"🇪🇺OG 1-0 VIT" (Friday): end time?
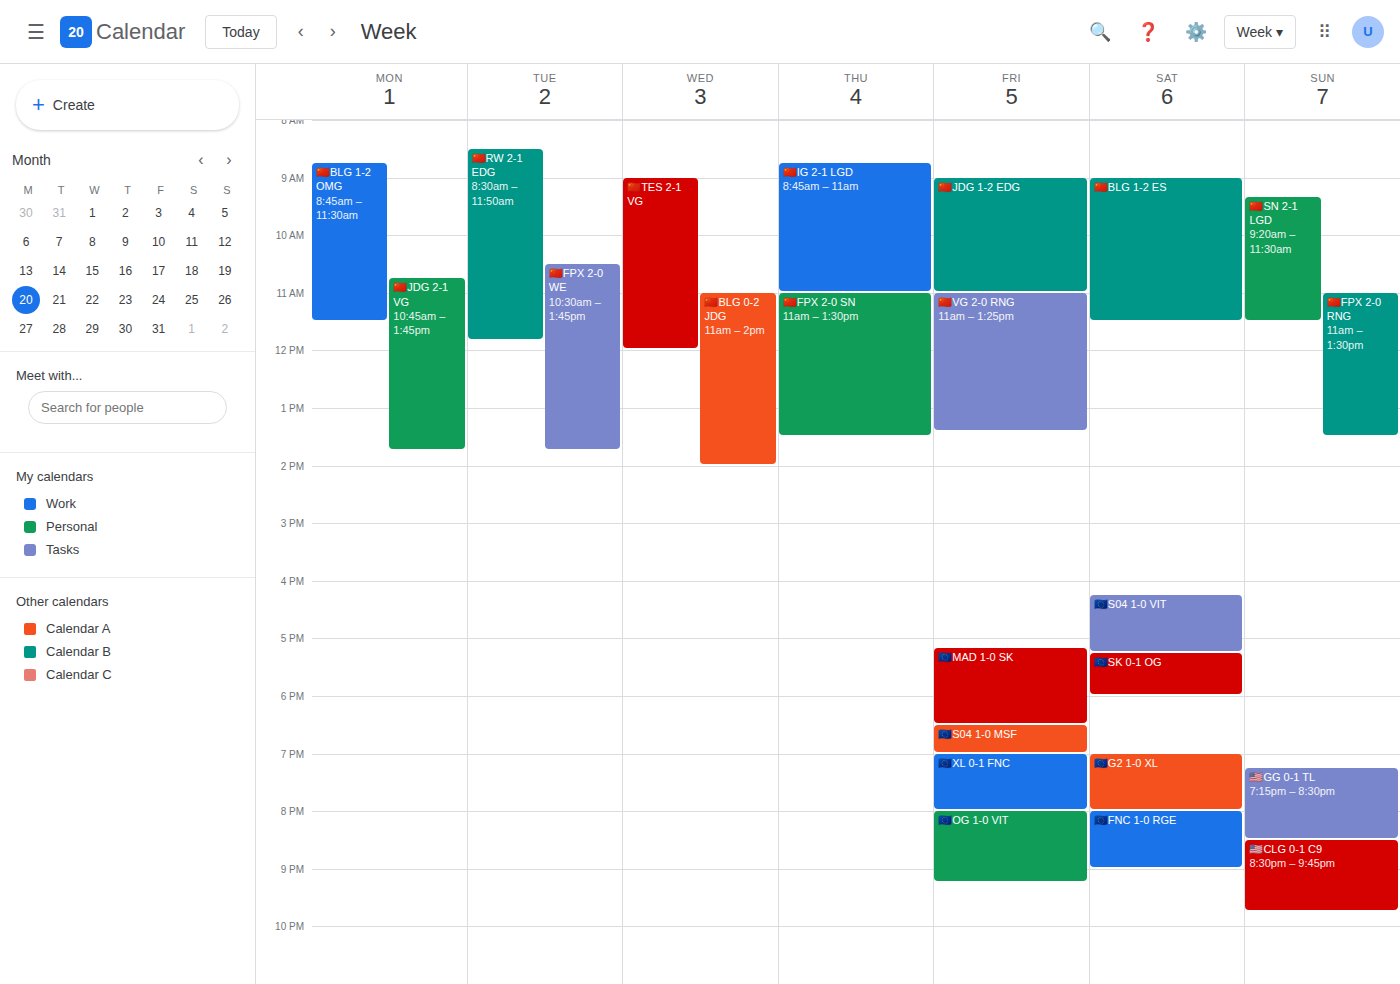
9:15 PM